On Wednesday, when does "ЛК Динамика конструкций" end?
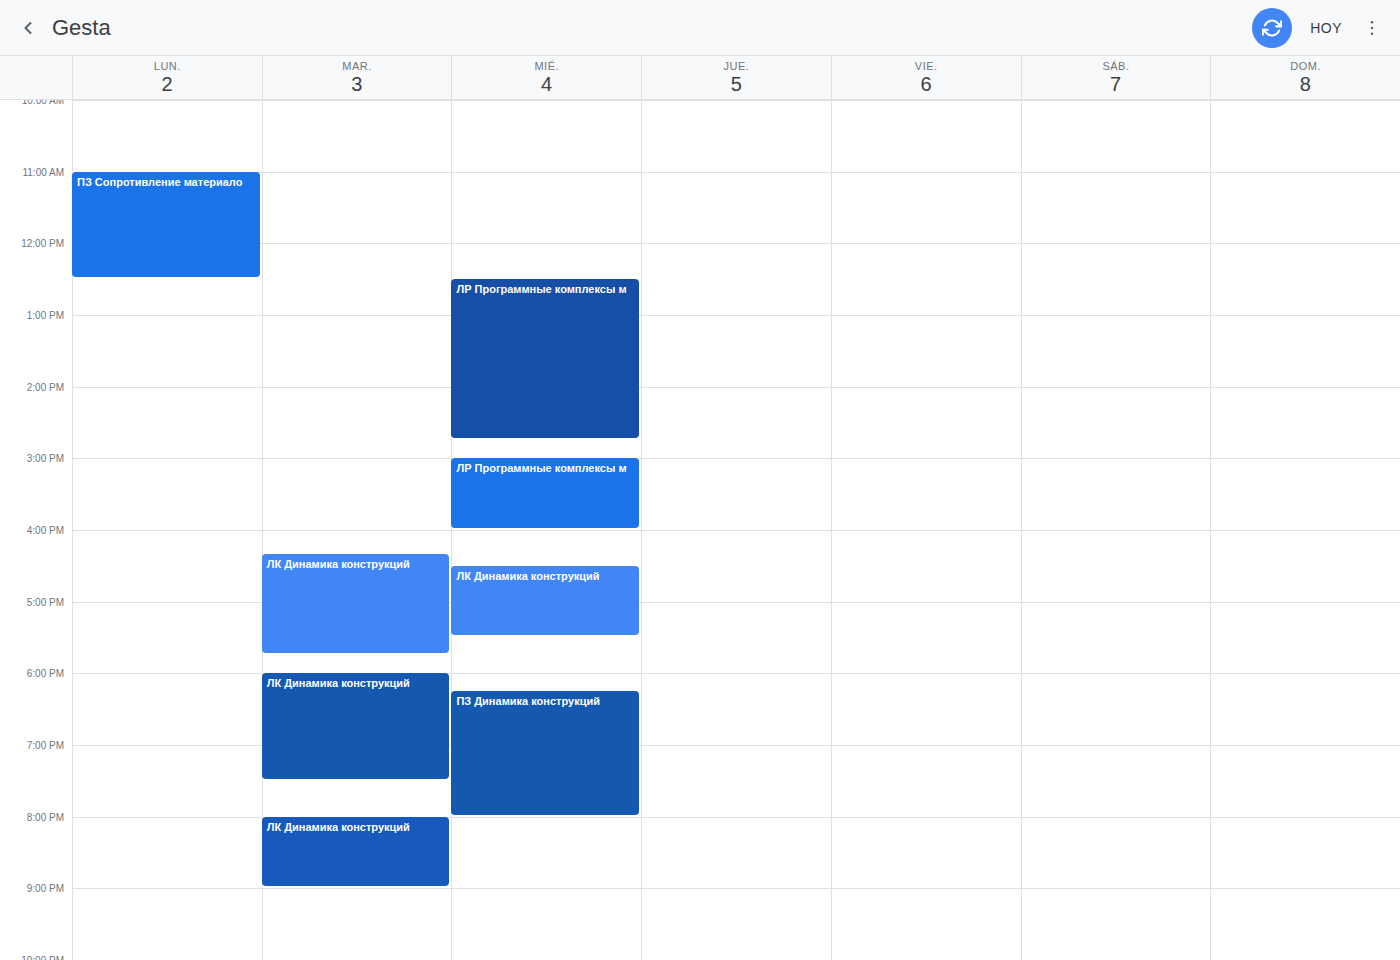
5:30 PM